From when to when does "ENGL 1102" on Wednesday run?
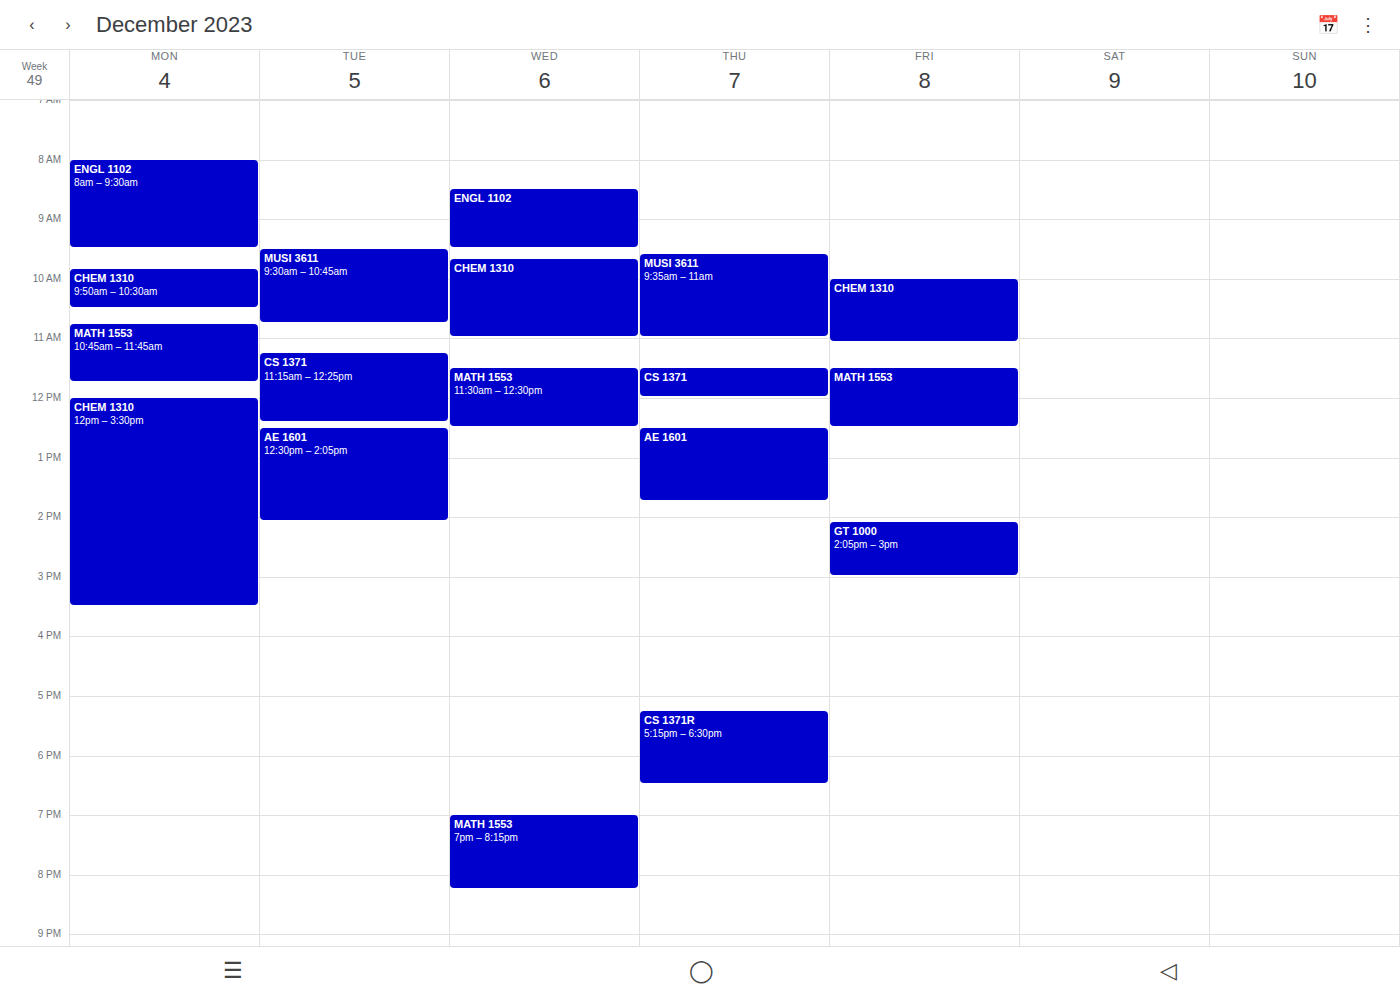
8:30 AM to 9:30 AM